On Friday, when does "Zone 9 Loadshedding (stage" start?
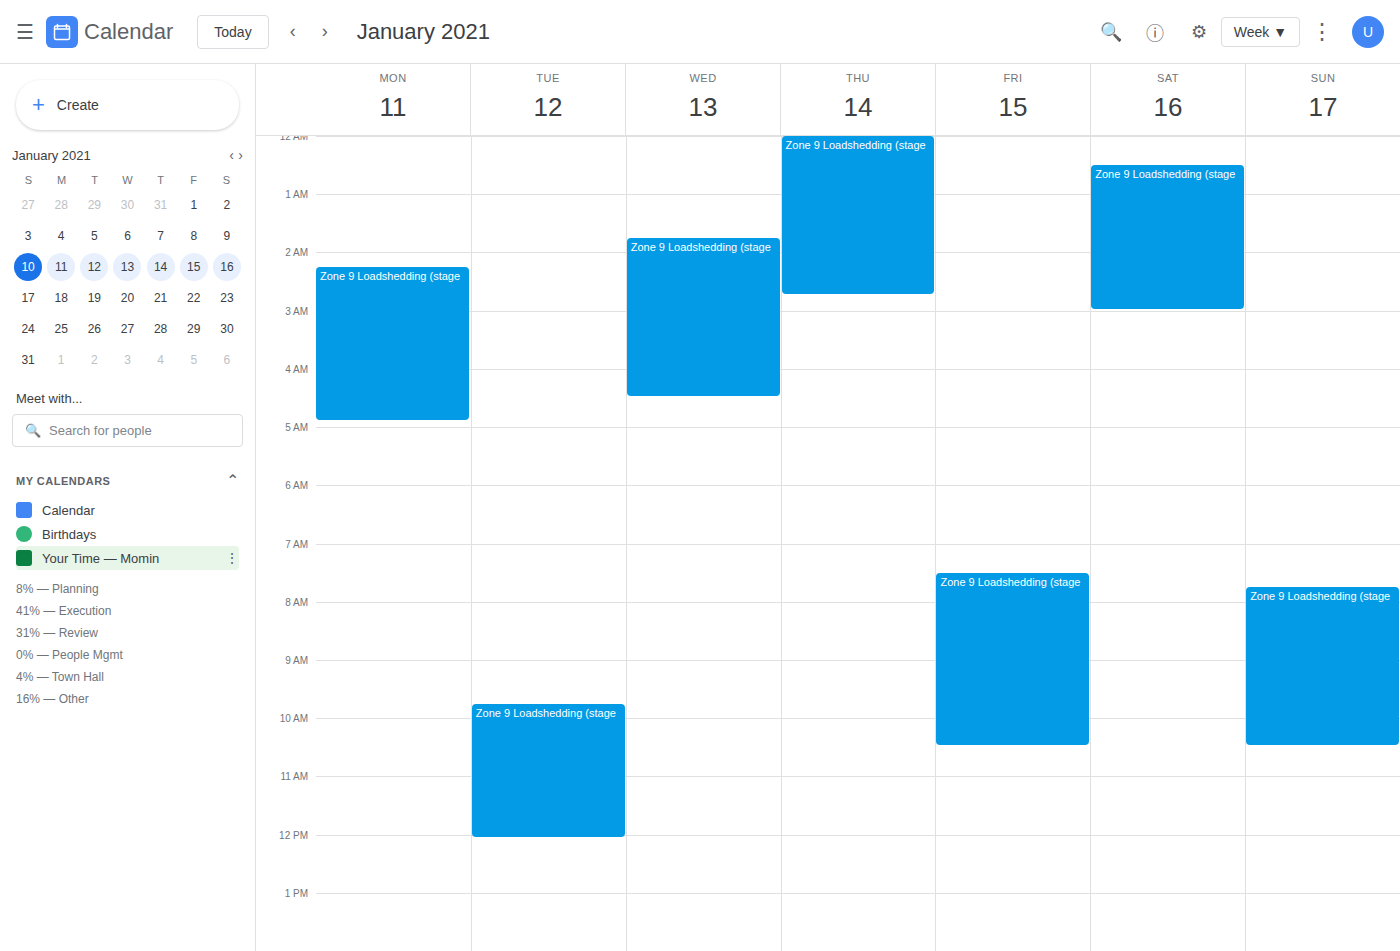
7:30 AM